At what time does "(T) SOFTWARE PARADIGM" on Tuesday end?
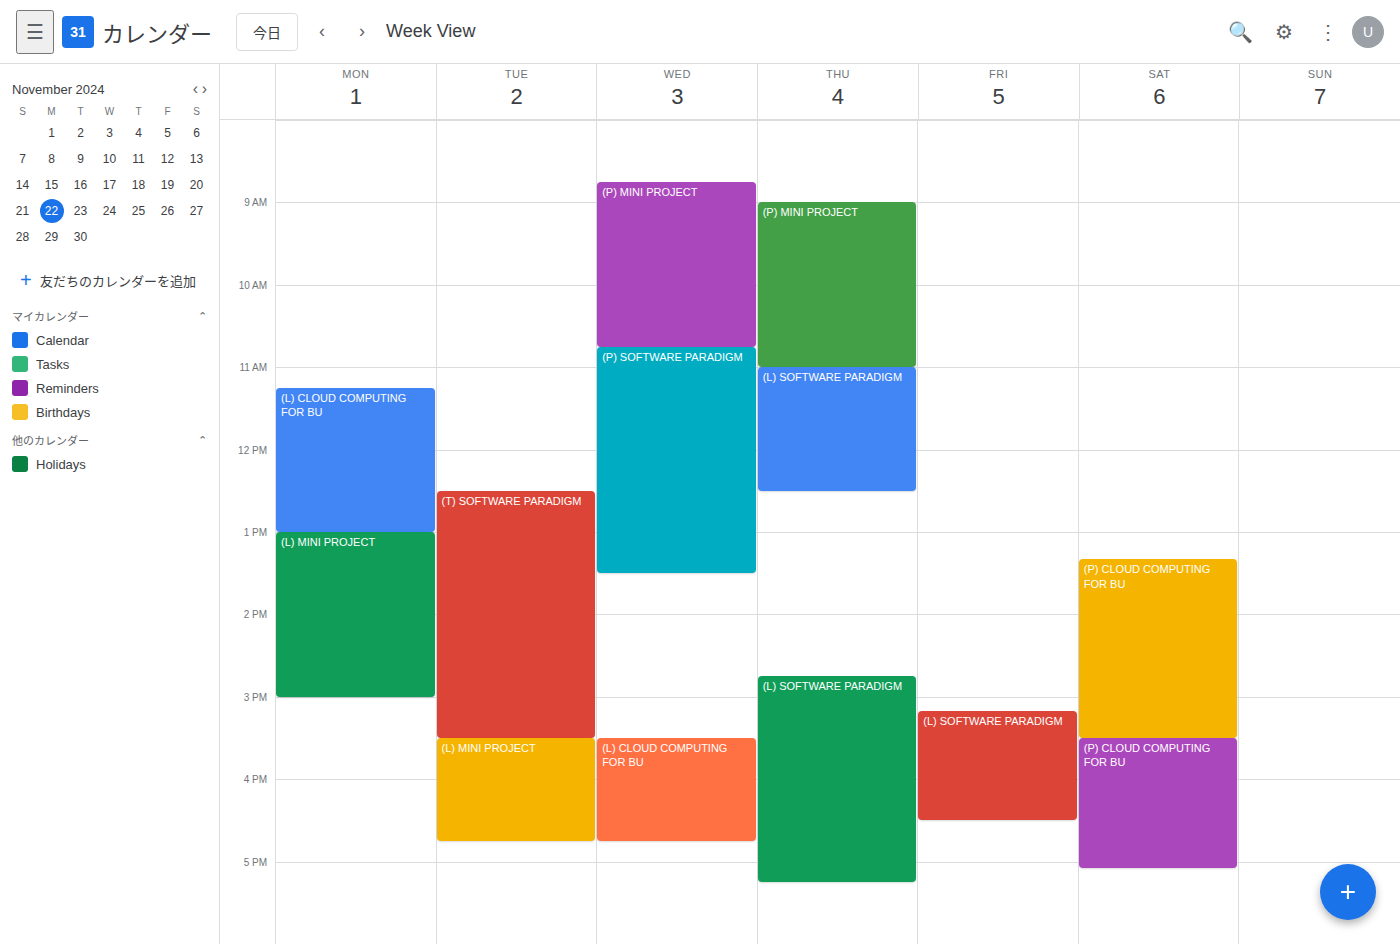
3:30 PM